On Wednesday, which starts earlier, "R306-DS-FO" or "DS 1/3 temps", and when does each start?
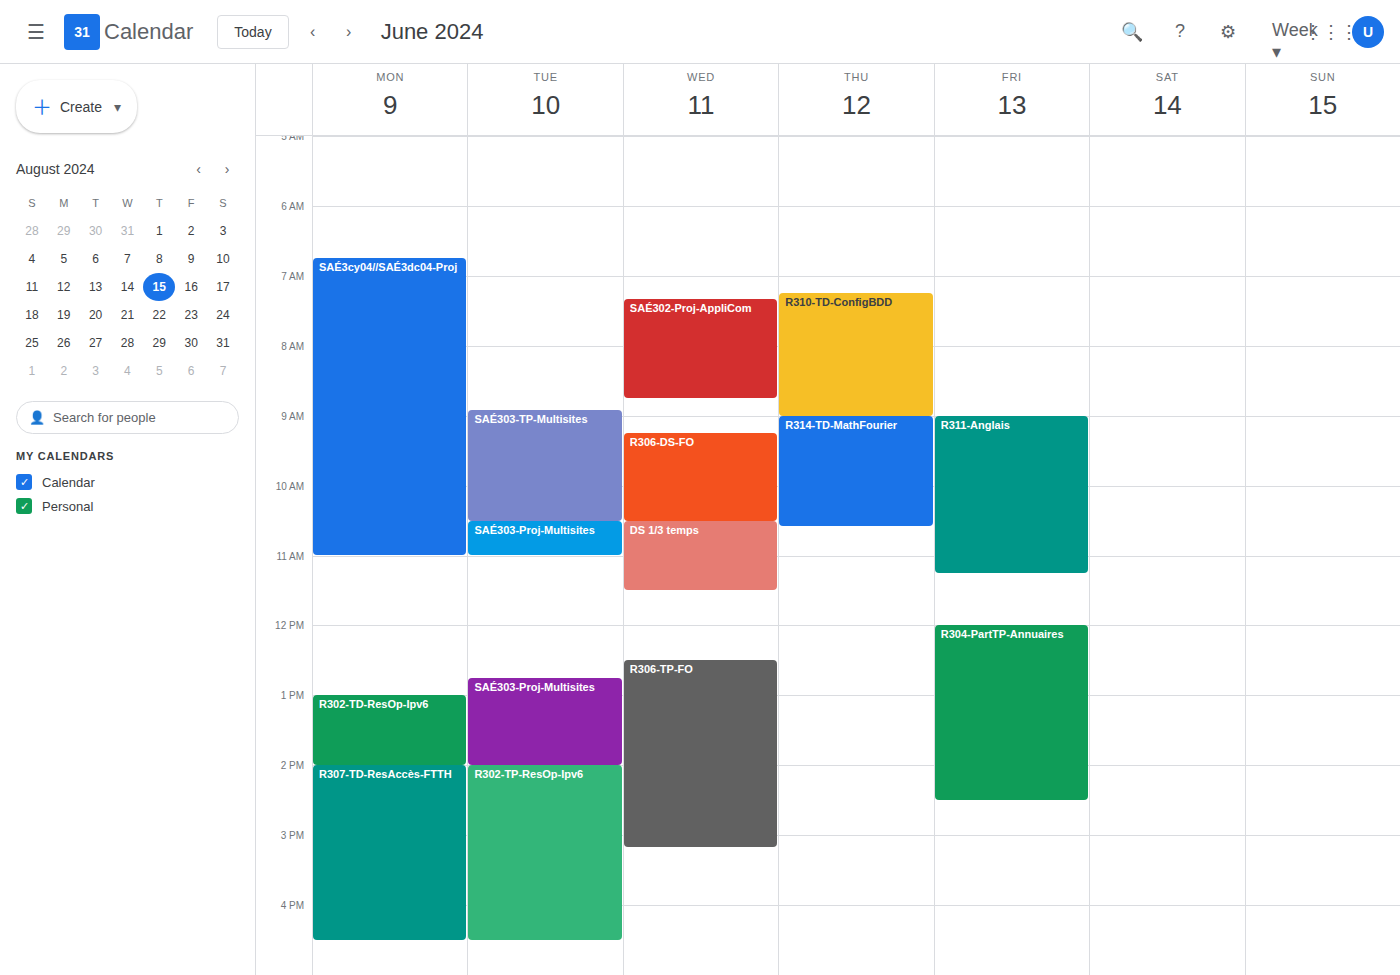
"R306-DS-FO" 9:15 AM; "DS 1/3 temps" 10:30 AM.